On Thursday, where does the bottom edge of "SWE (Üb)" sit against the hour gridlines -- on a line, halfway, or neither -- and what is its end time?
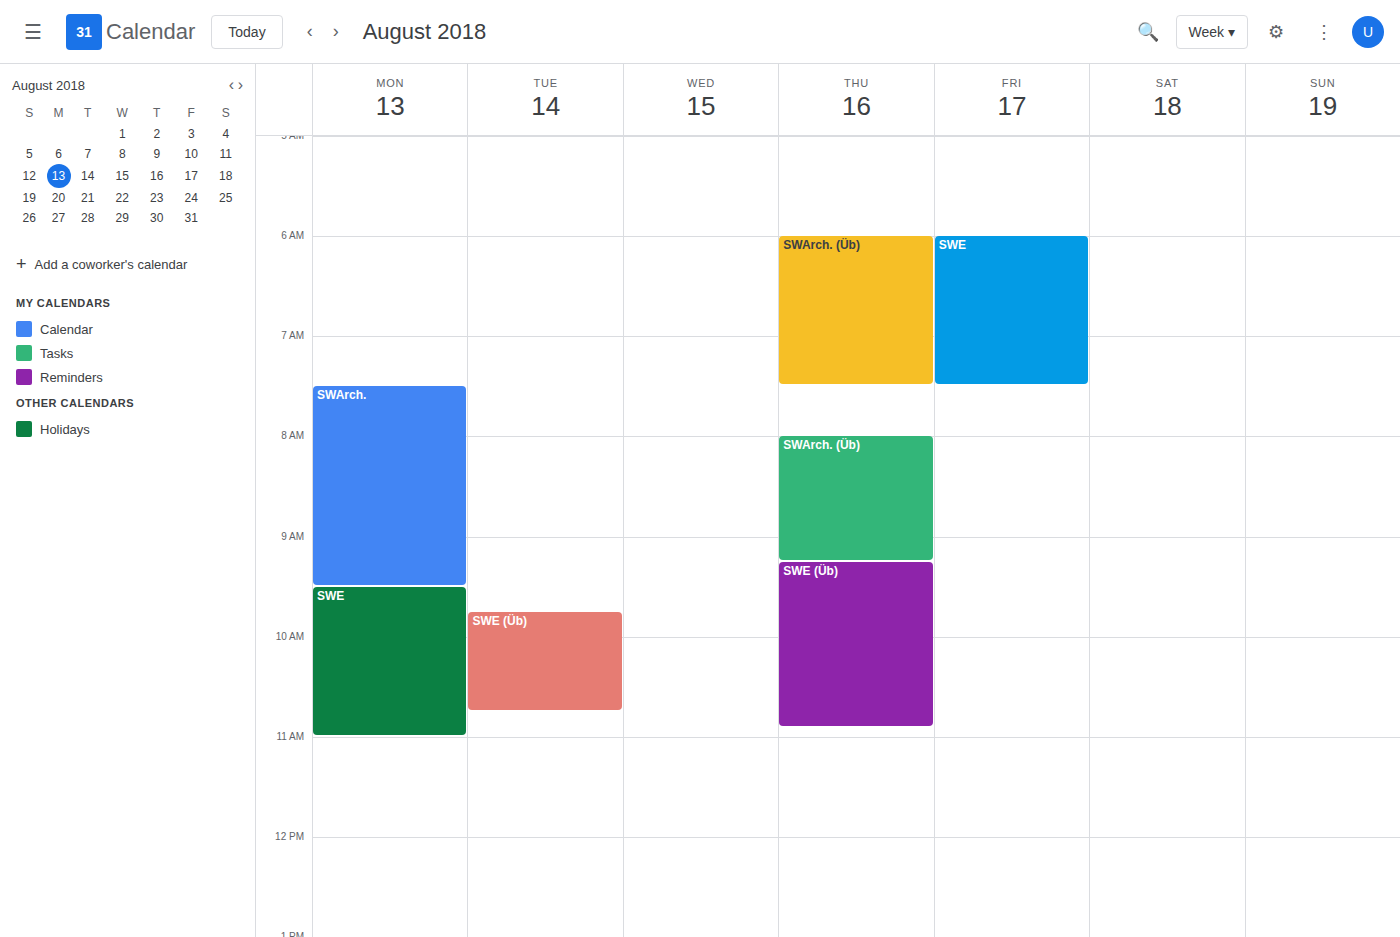
10:55 AM -- neither: 55 minutes below the 10 AM line and 5 minutes above the 11 AM line.